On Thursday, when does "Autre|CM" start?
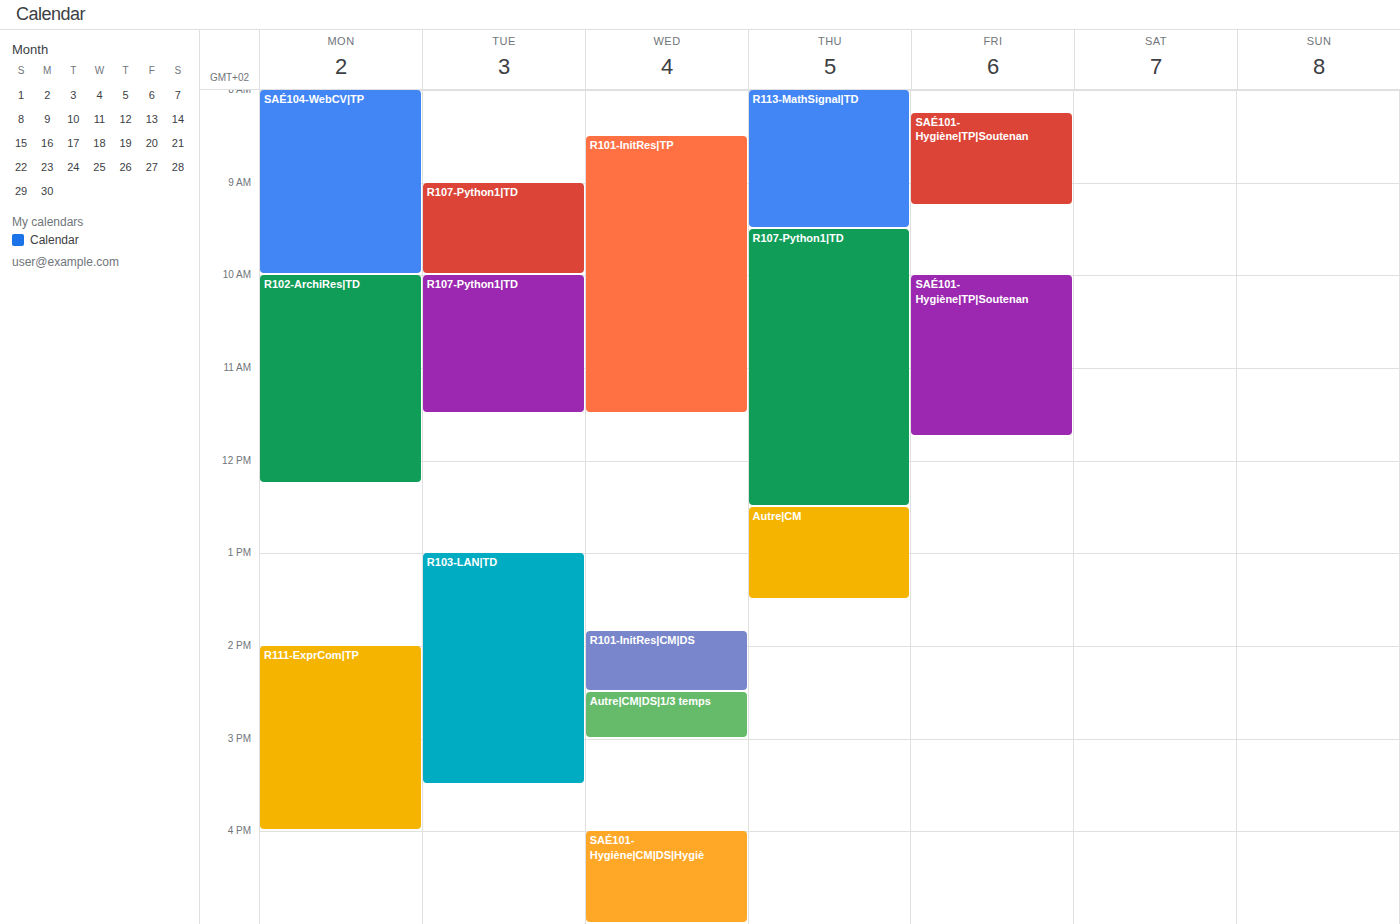
12:30 PM